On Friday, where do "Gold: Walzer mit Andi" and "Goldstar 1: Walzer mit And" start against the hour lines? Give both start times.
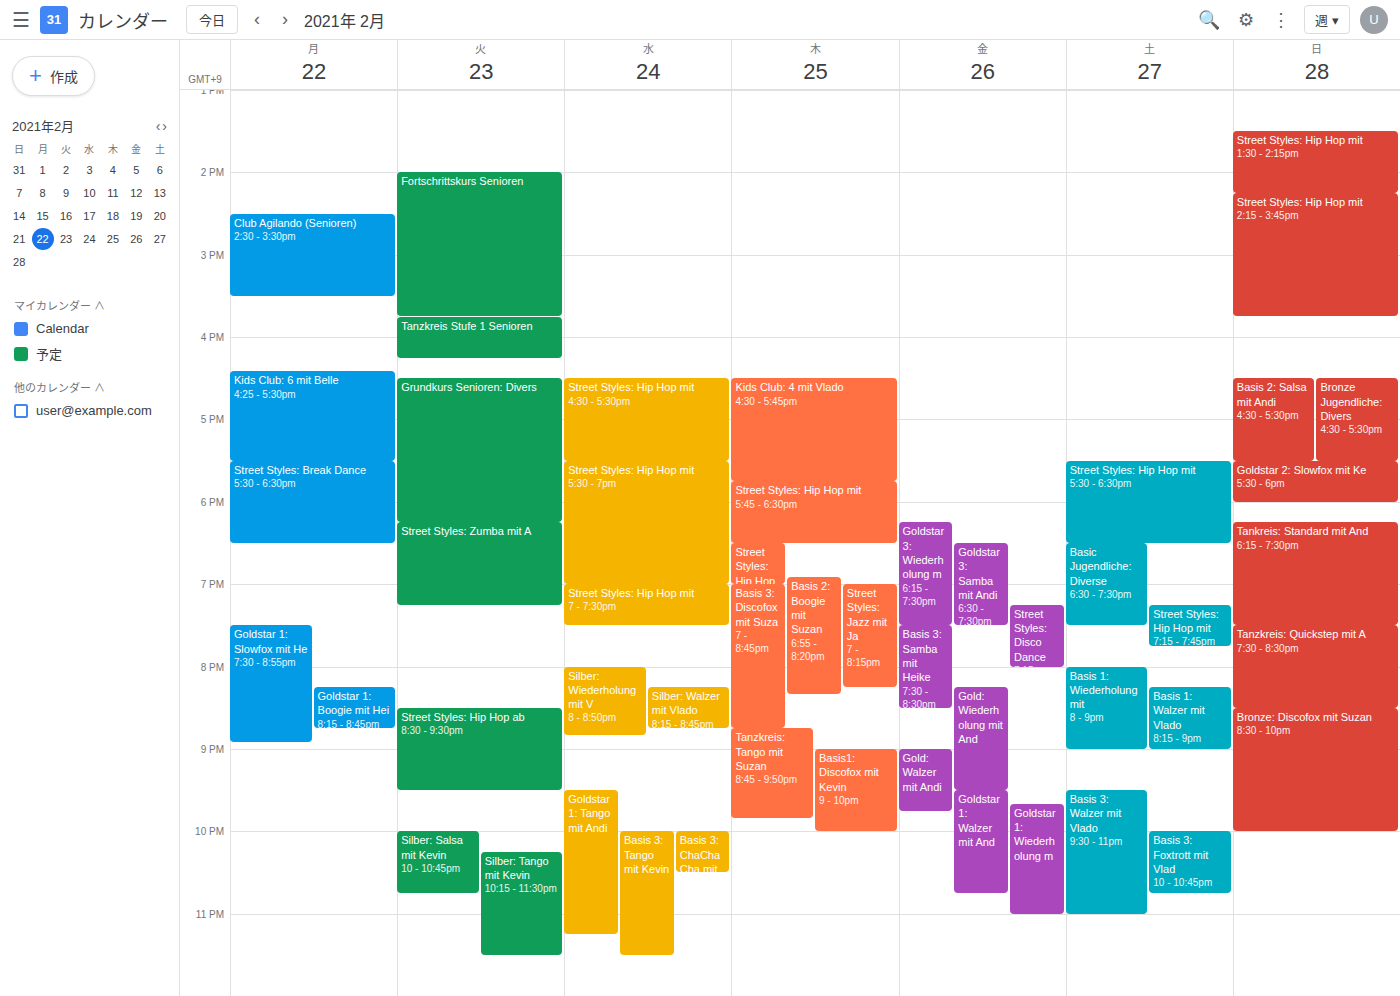
"Gold: Walzer mit Andi": 9:00 PM, exactly on the 9 PM line. "Goldstar 1: Walzer mit And": 9:30 PM, halfway between the 9 PM and 10 PM lines.